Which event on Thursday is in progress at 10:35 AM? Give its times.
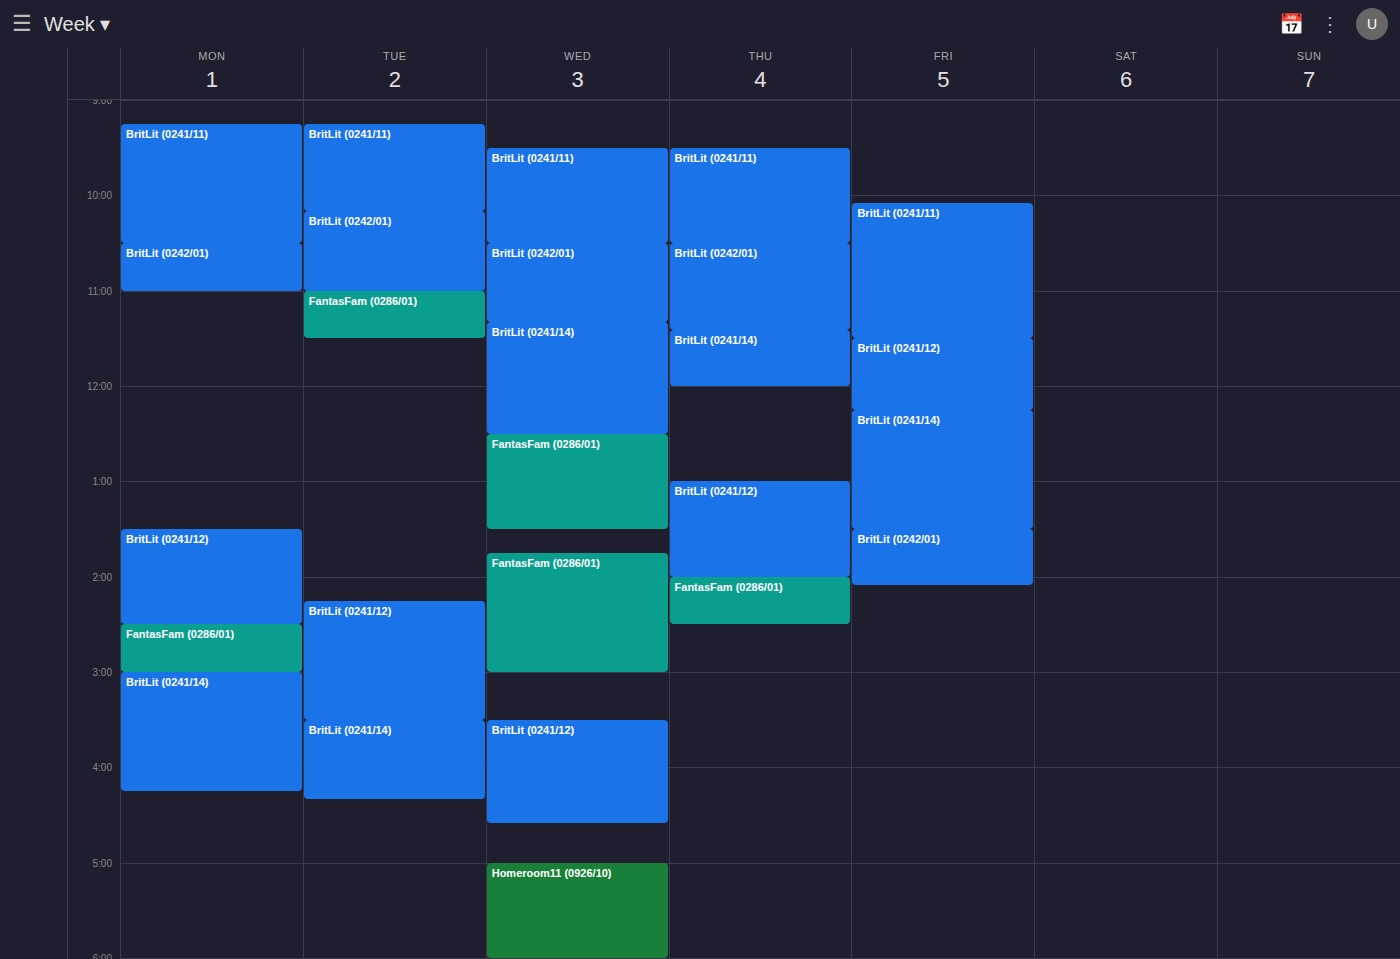
"BritLit (0242/01)", 10:30 AM to 11:25 AM